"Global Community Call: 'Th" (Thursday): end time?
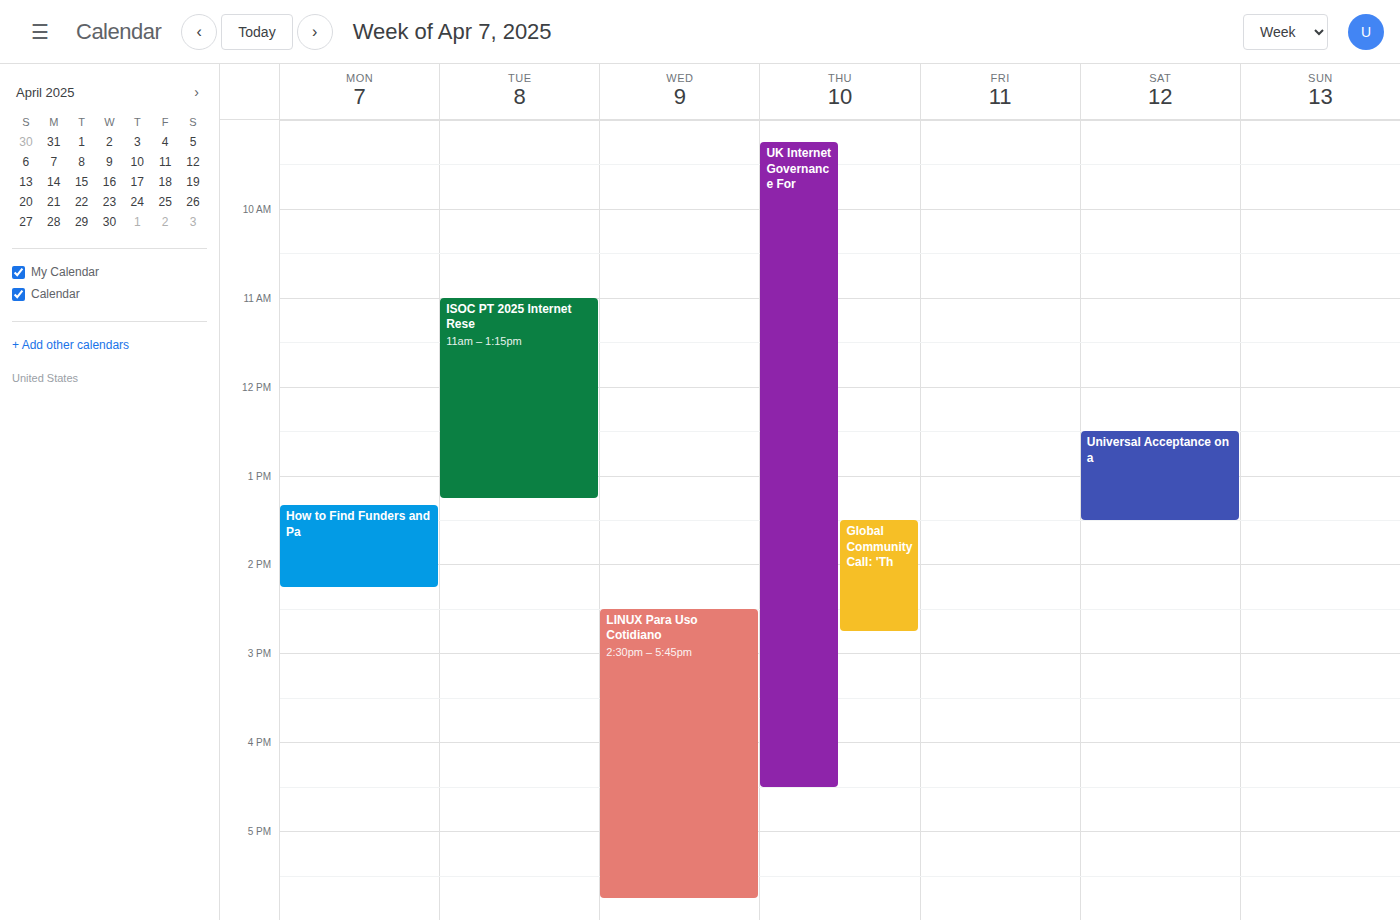
2:45 PM